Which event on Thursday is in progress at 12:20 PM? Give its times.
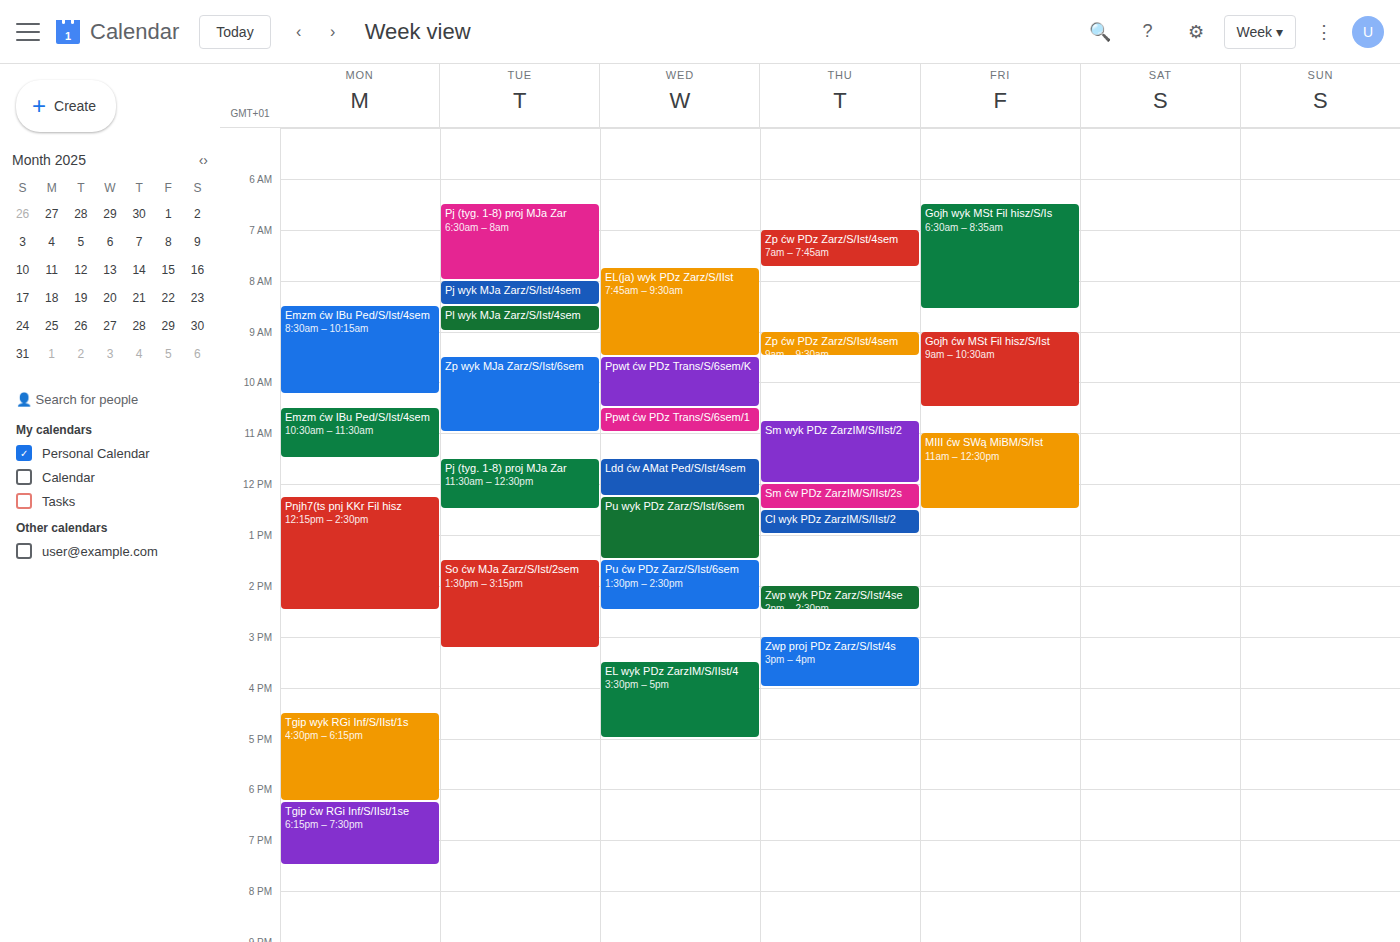
"Sm ćw PDz ZarzIM/S/IIst/2s", 12:00 PM to 12:30 PM